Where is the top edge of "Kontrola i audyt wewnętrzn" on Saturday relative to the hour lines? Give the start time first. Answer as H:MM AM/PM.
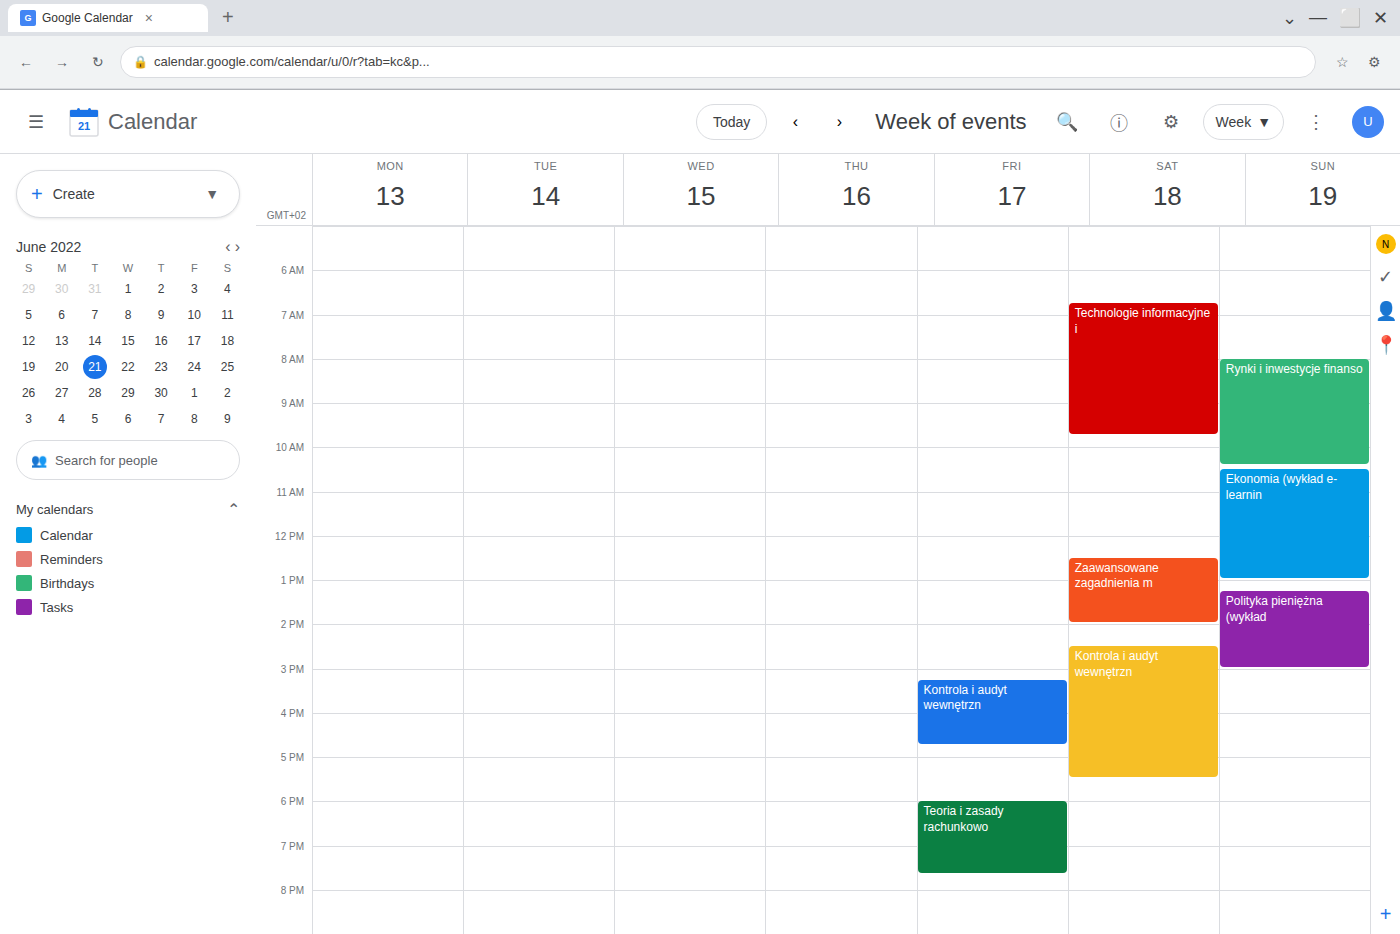
2:30 PM -- halfway between the 2 PM and 3 PM lines.